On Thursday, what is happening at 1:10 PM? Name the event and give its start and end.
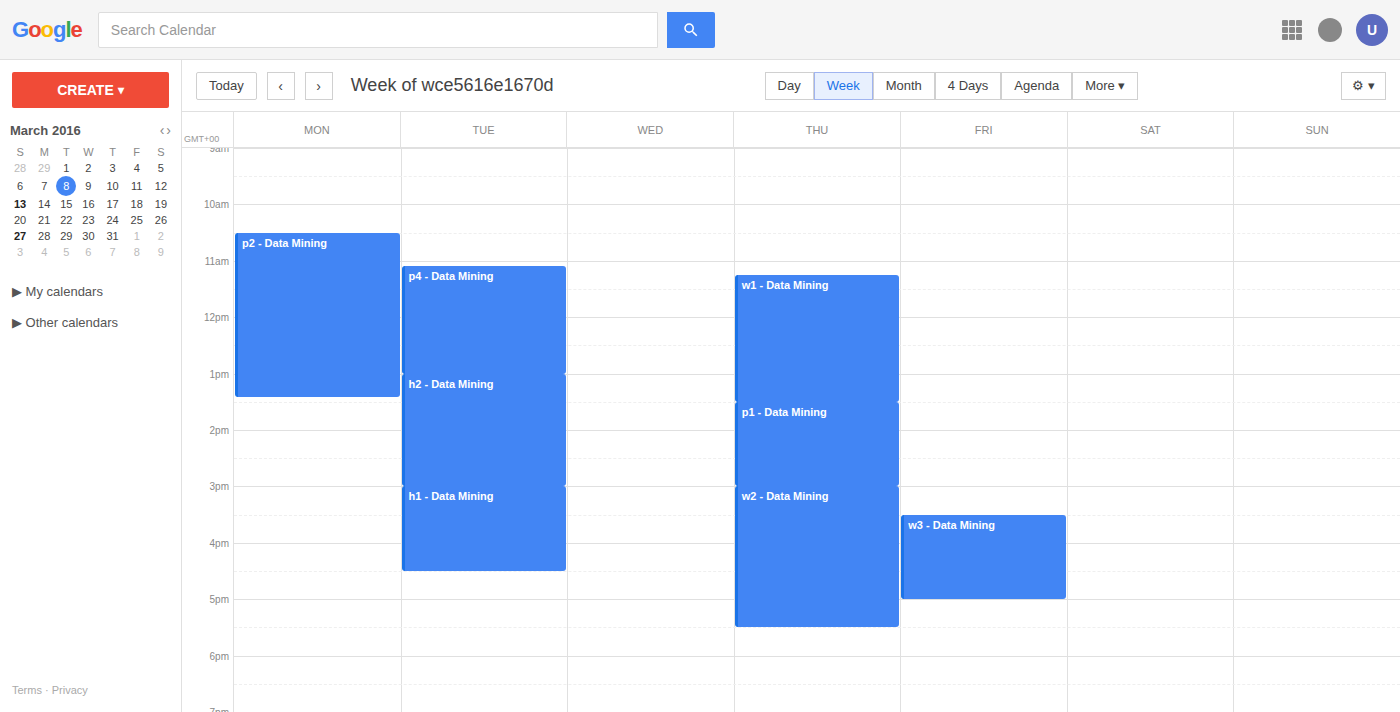
"w1 - Data Mining", 11:15 AM to 1:30 PM